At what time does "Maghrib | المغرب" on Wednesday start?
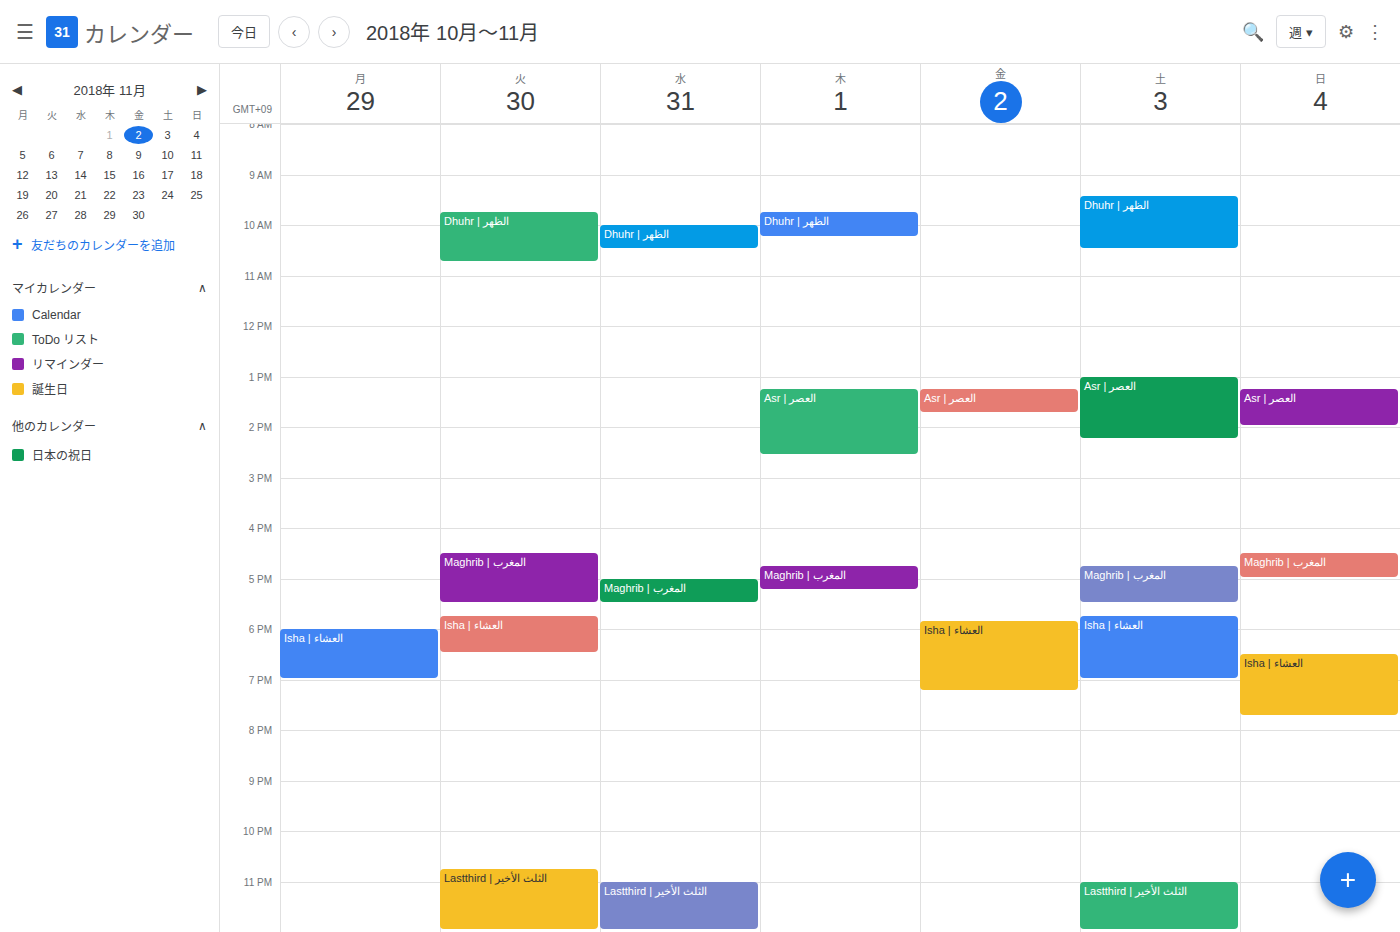
5:00 PM